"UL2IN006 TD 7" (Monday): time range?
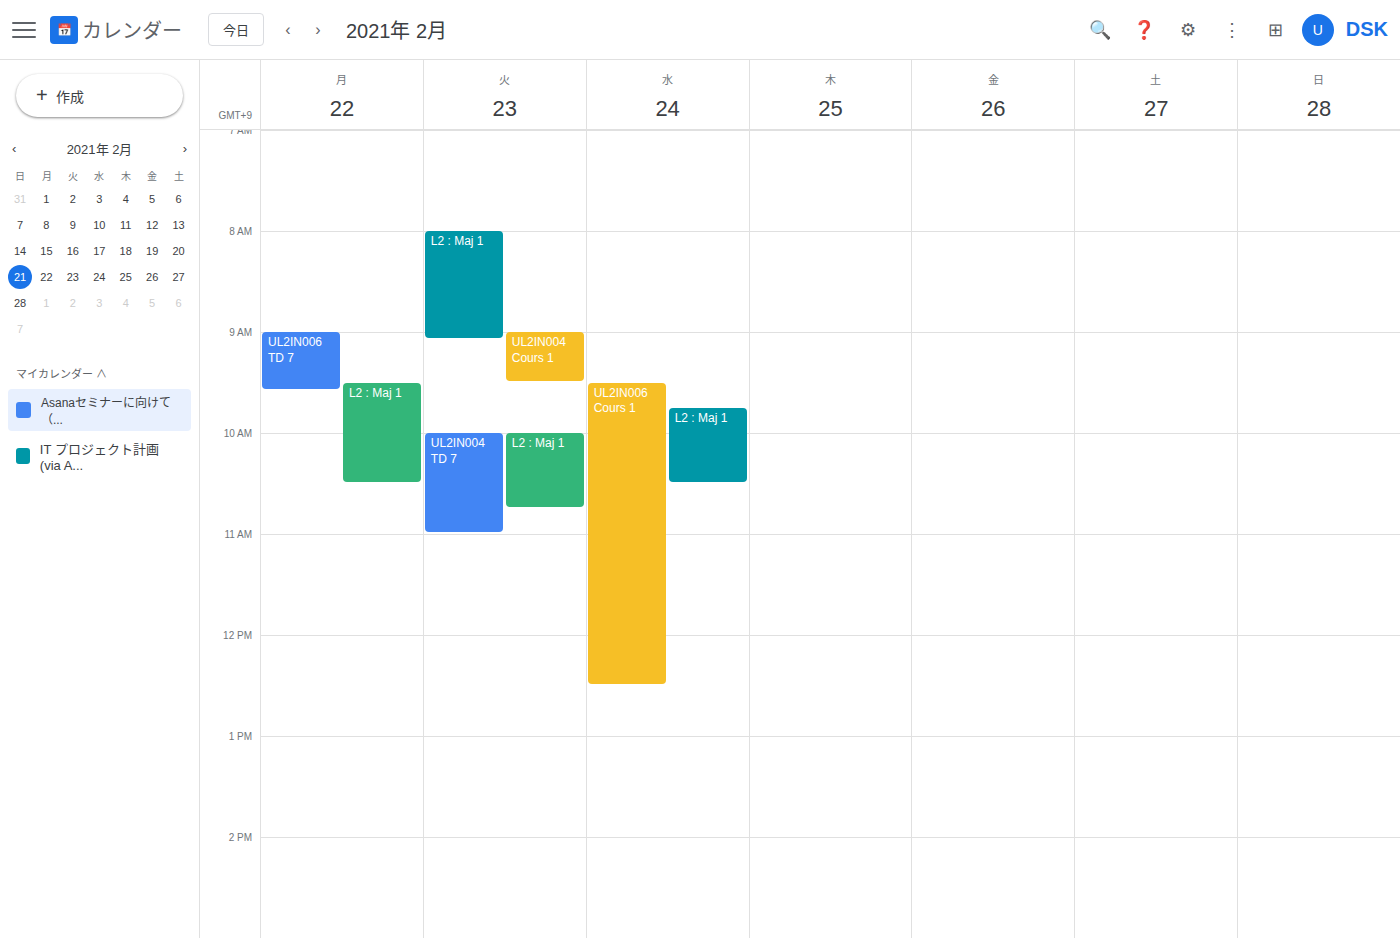
09:00 to 09:35